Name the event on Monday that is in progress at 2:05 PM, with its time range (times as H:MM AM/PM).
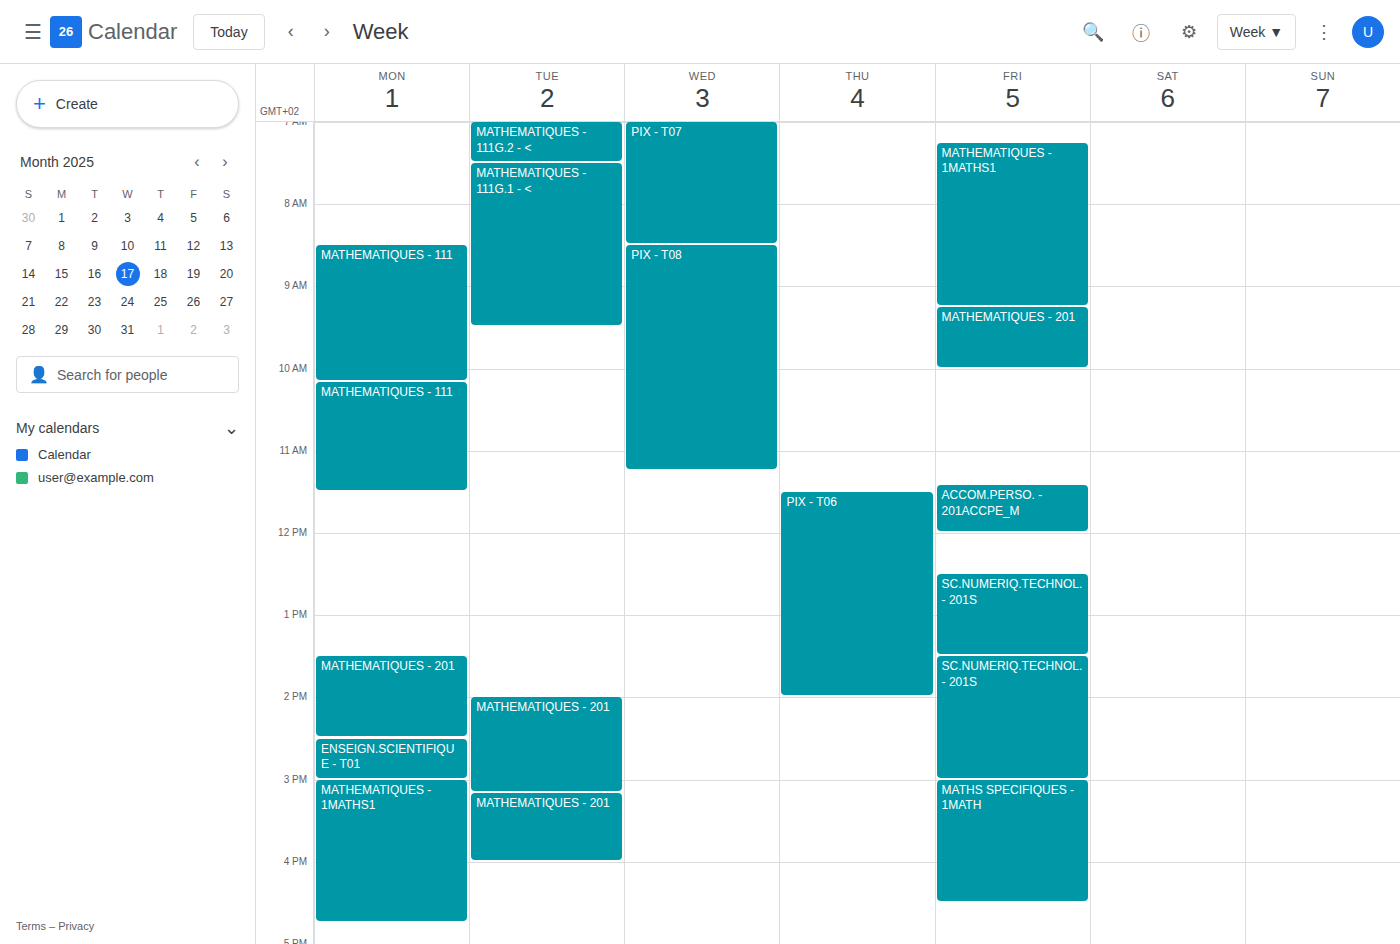
"MATHEMATIQUES - 201", 1:30 PM to 2:30 PM